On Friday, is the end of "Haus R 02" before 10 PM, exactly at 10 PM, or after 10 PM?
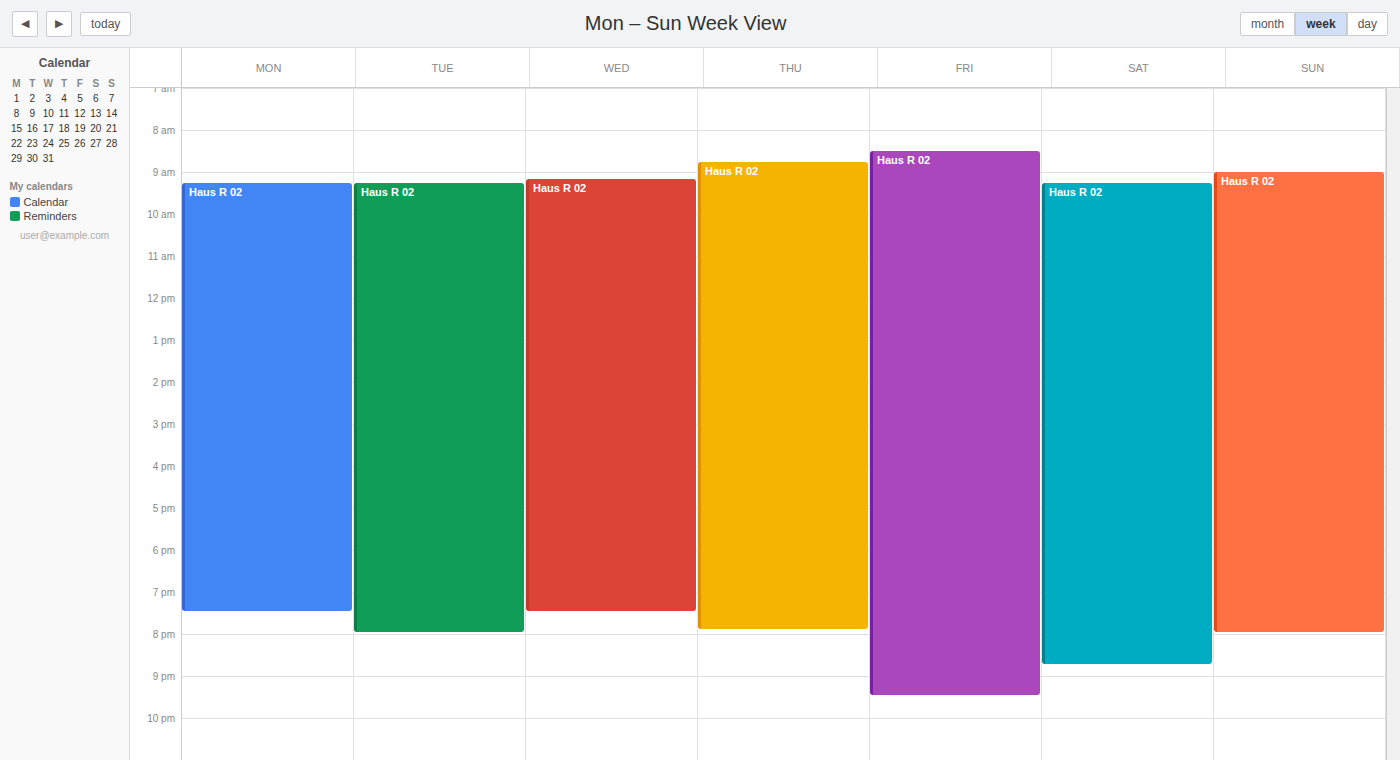
9:30 PM -- before 10 PM, 30 minutes above the 10 PM line.